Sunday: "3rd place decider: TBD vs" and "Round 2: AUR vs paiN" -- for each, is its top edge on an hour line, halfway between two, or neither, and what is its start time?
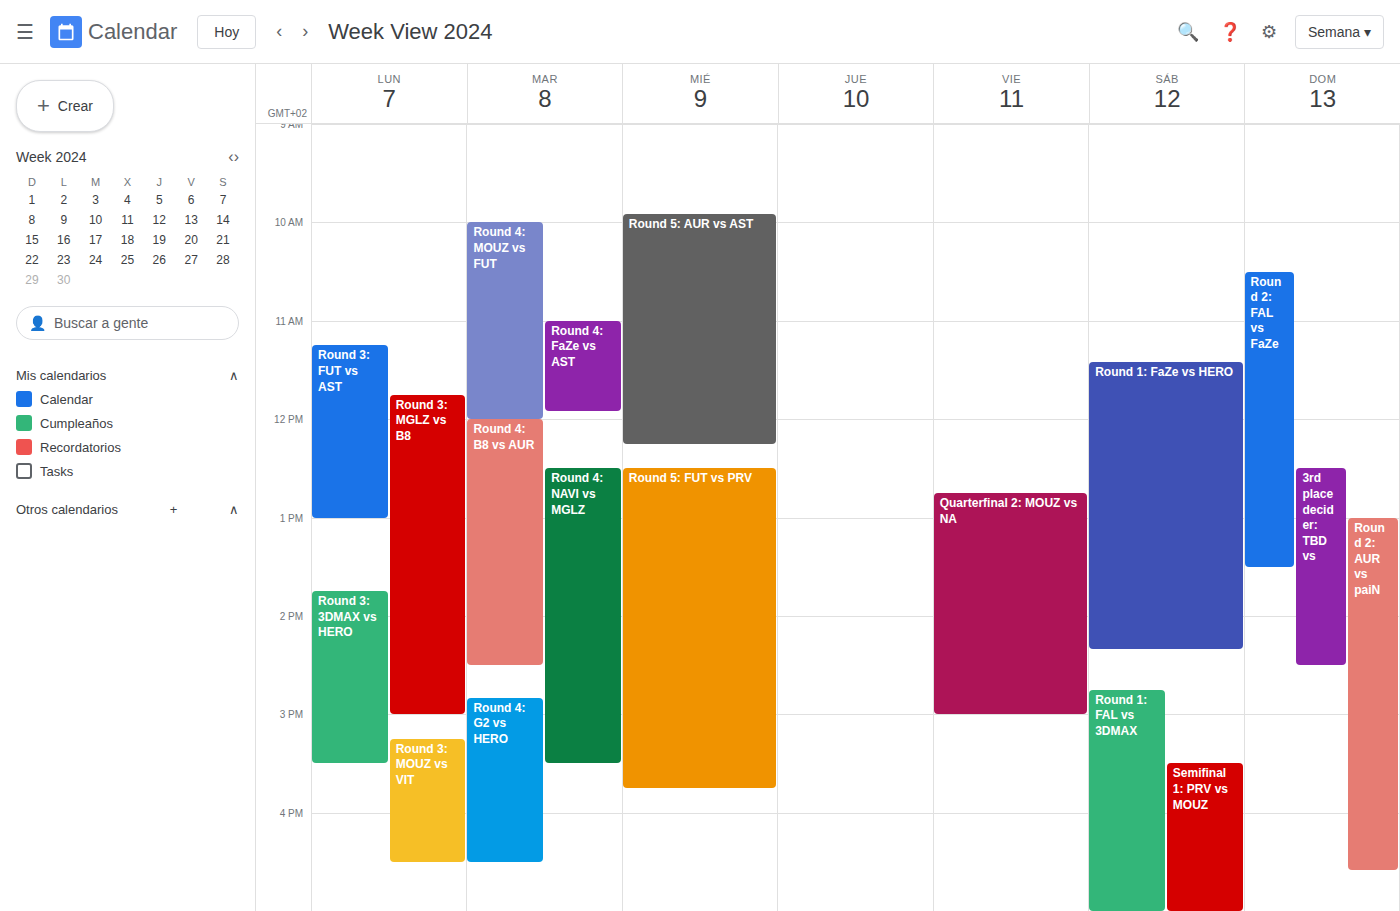
"3rd place decider: TBD vs": 12:30 PM, halfway between the 12 PM and 1 PM lines. "Round 2: AUR vs paiN": 1:00 PM, exactly on the 1 PM line.